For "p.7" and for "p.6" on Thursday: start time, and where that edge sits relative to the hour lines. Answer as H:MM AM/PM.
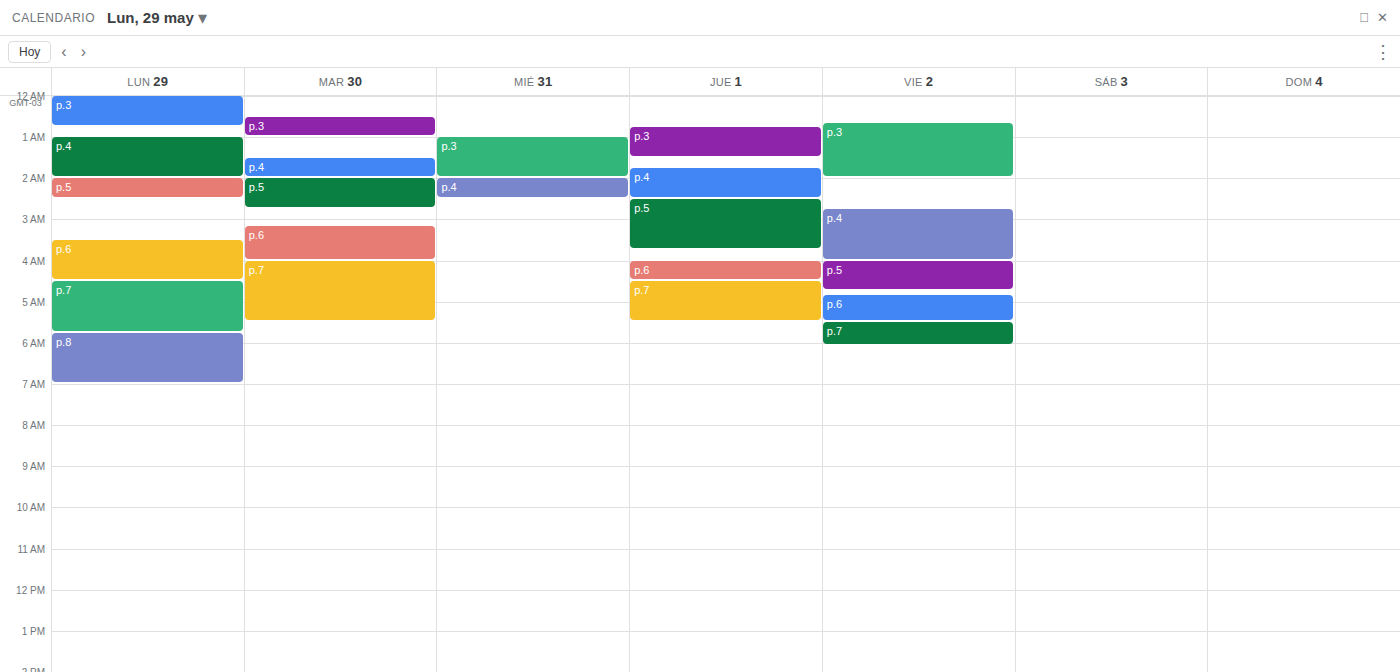
"p.7": 4:30 AM, halfway between the 4 AM and 5 AM lines. "p.6": 4:00 AM, exactly on the 4 AM line.